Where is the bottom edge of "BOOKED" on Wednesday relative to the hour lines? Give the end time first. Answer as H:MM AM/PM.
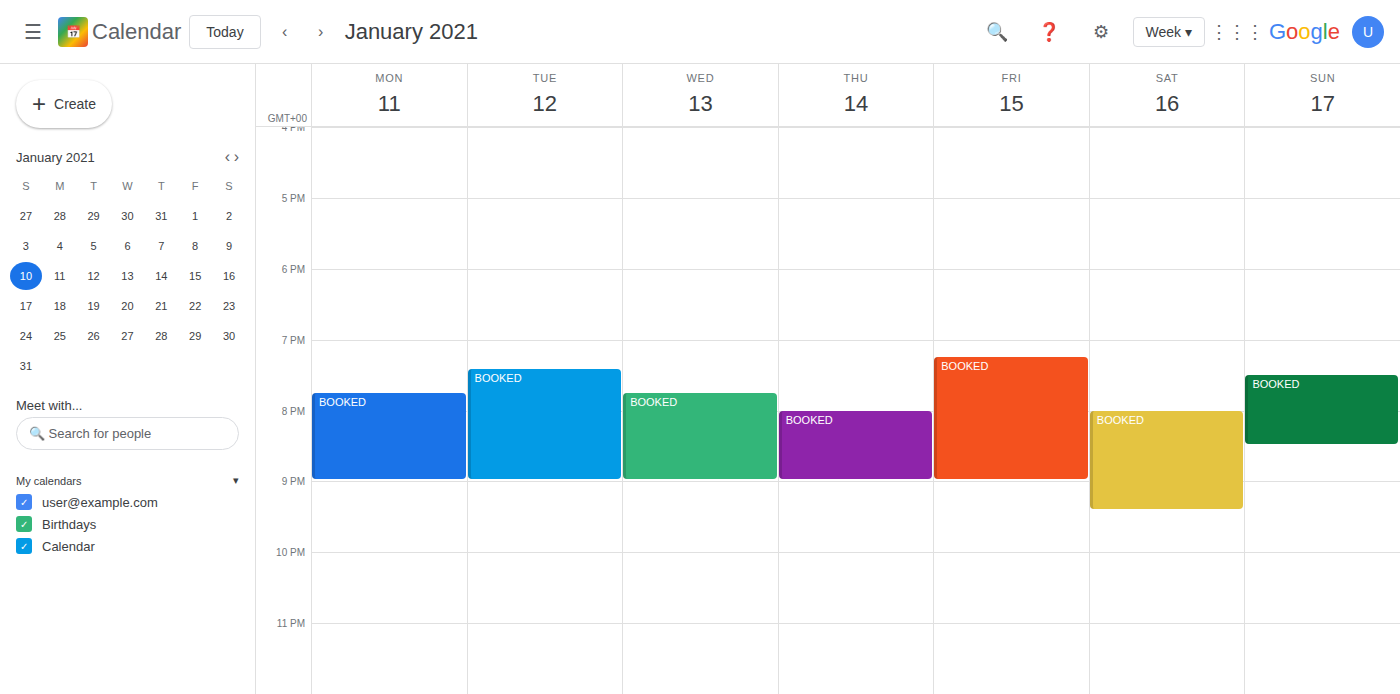
9:00 PM -- exactly on the 9 PM line.